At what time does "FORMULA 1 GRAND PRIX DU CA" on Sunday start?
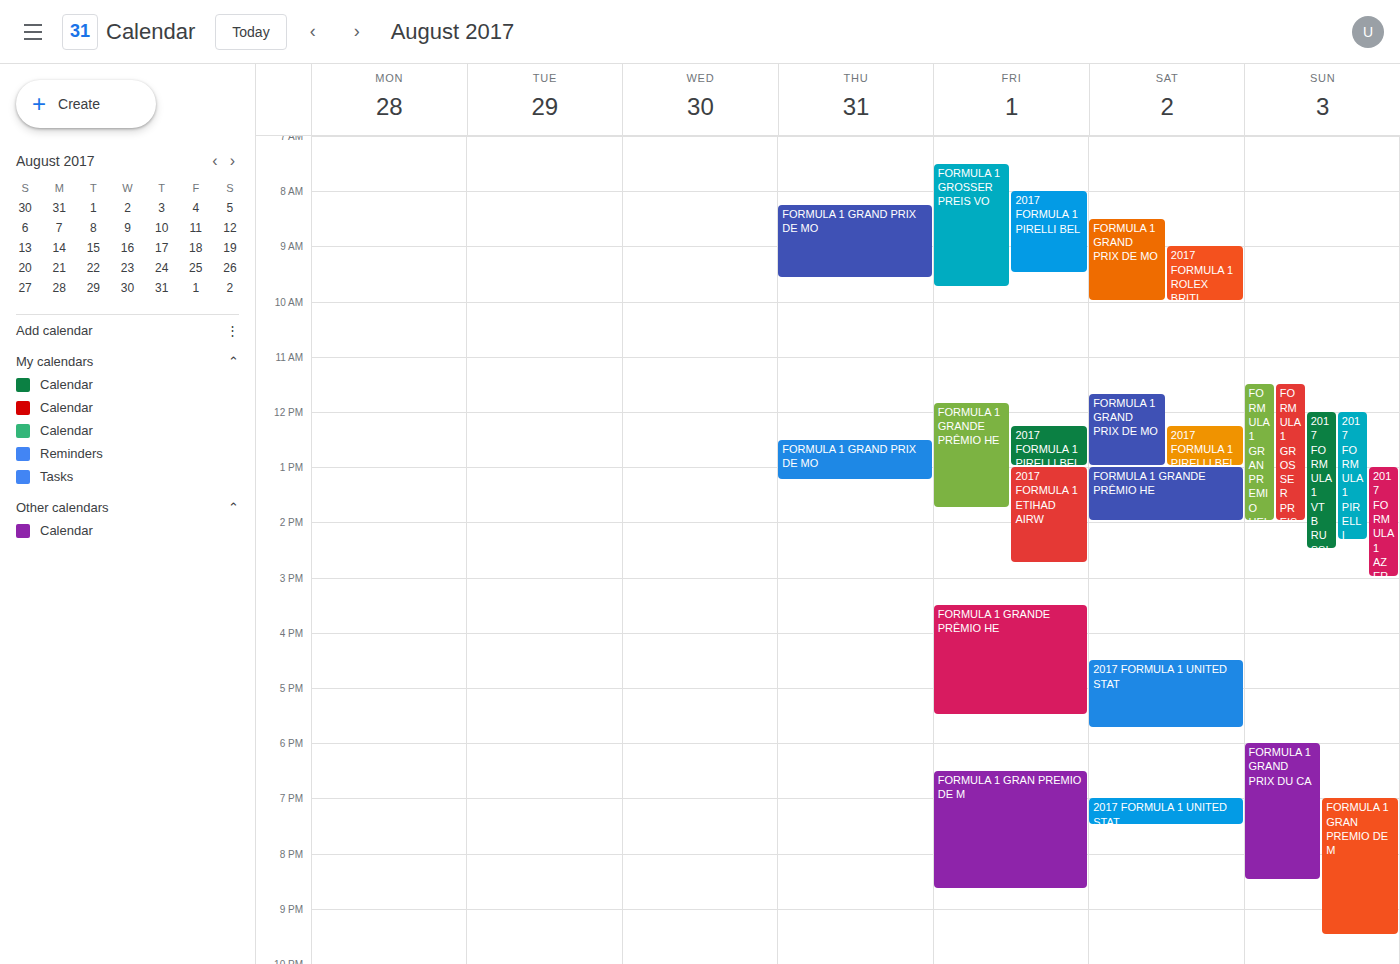
6:00 PM